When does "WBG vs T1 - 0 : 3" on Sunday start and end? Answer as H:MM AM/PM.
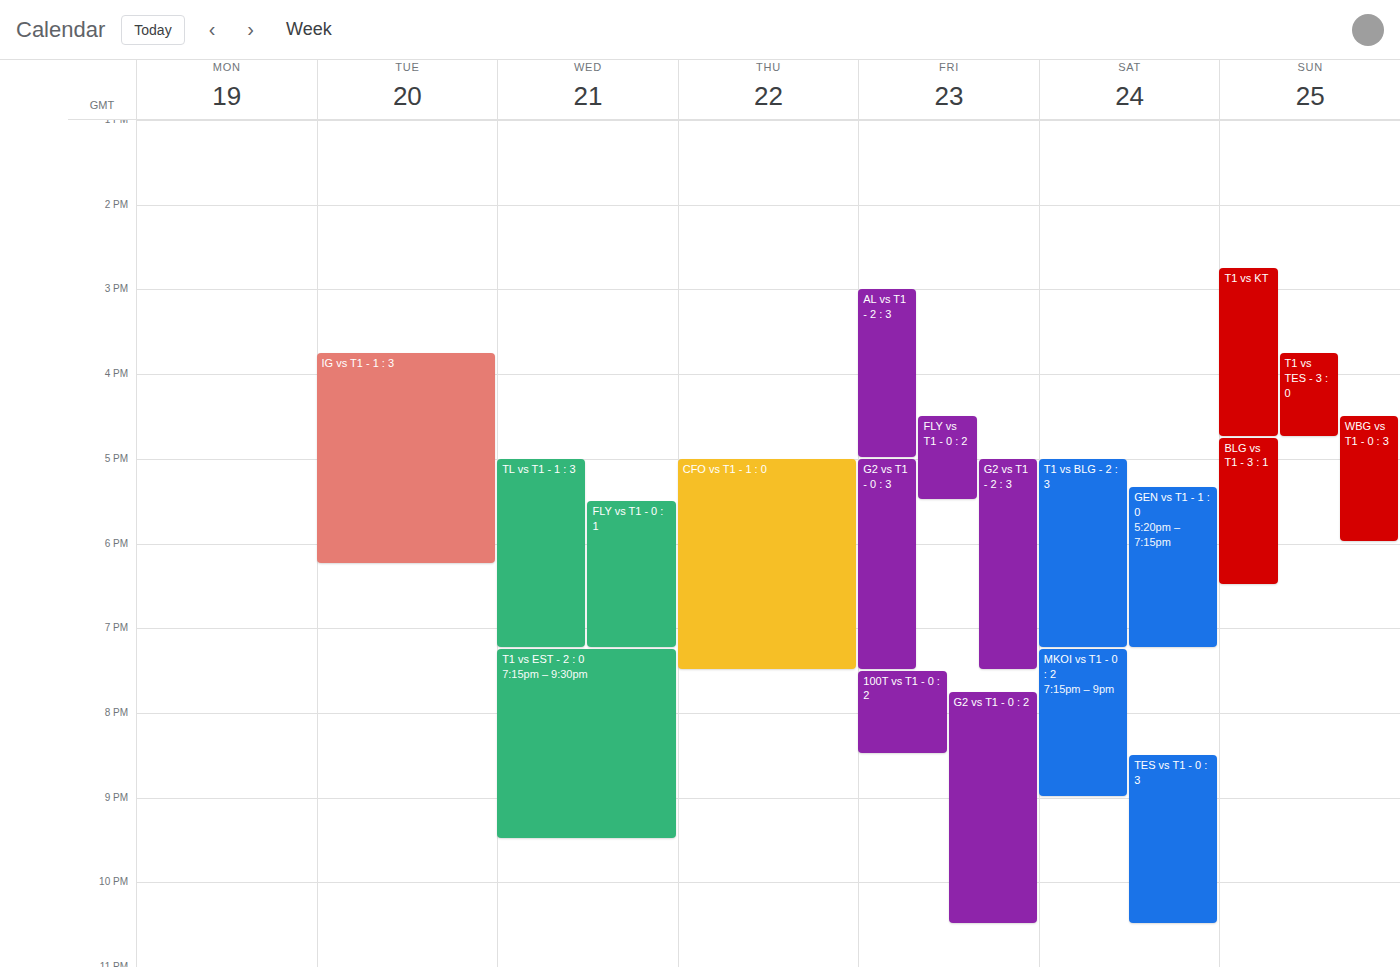
4:30 PM to 6:00 PM